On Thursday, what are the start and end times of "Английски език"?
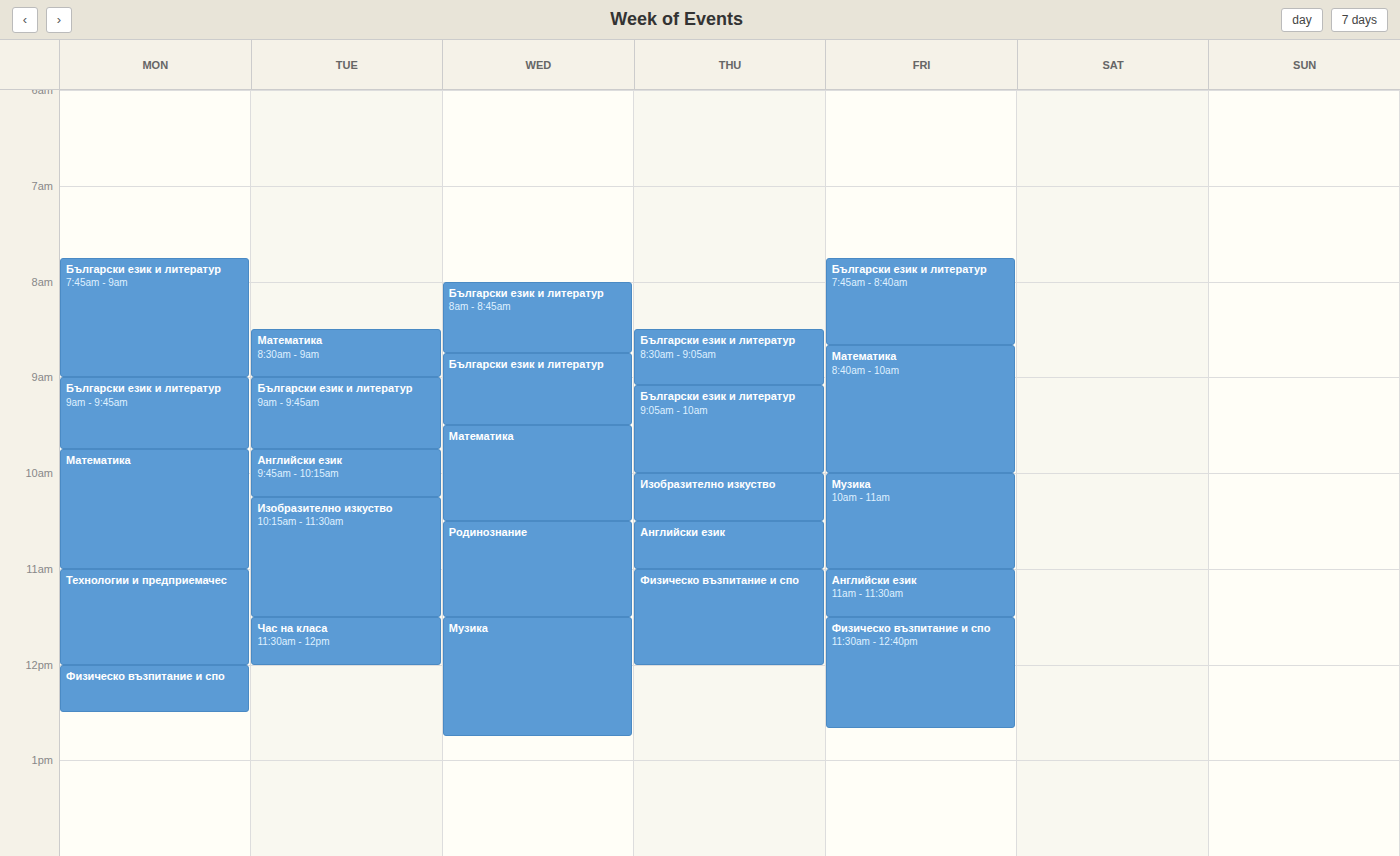
10:30 to 11:00